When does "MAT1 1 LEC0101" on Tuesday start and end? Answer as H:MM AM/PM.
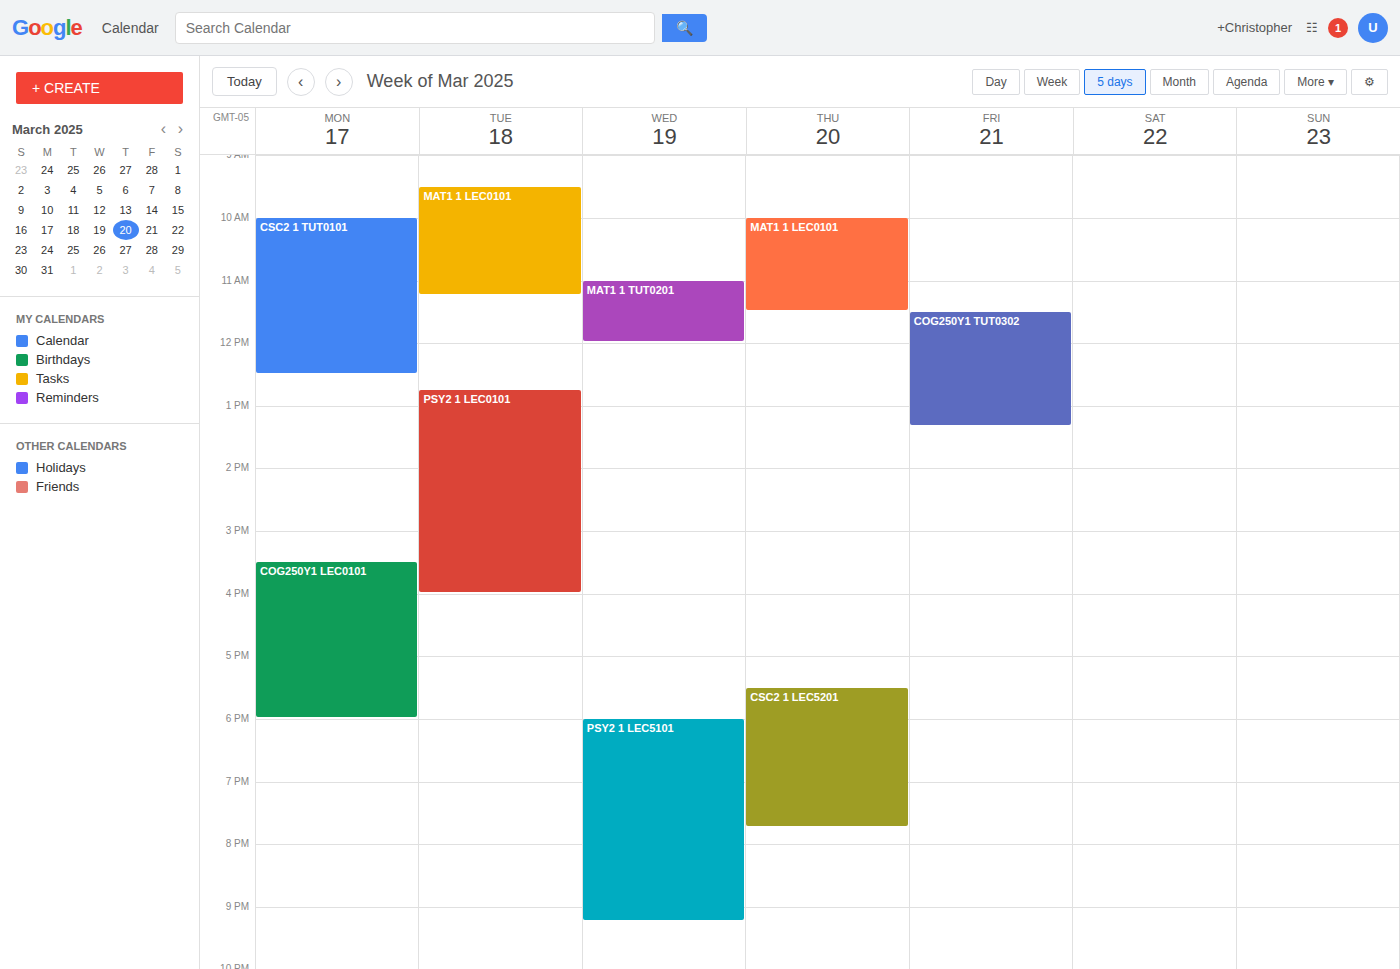
9:30 AM to 11:15 AM